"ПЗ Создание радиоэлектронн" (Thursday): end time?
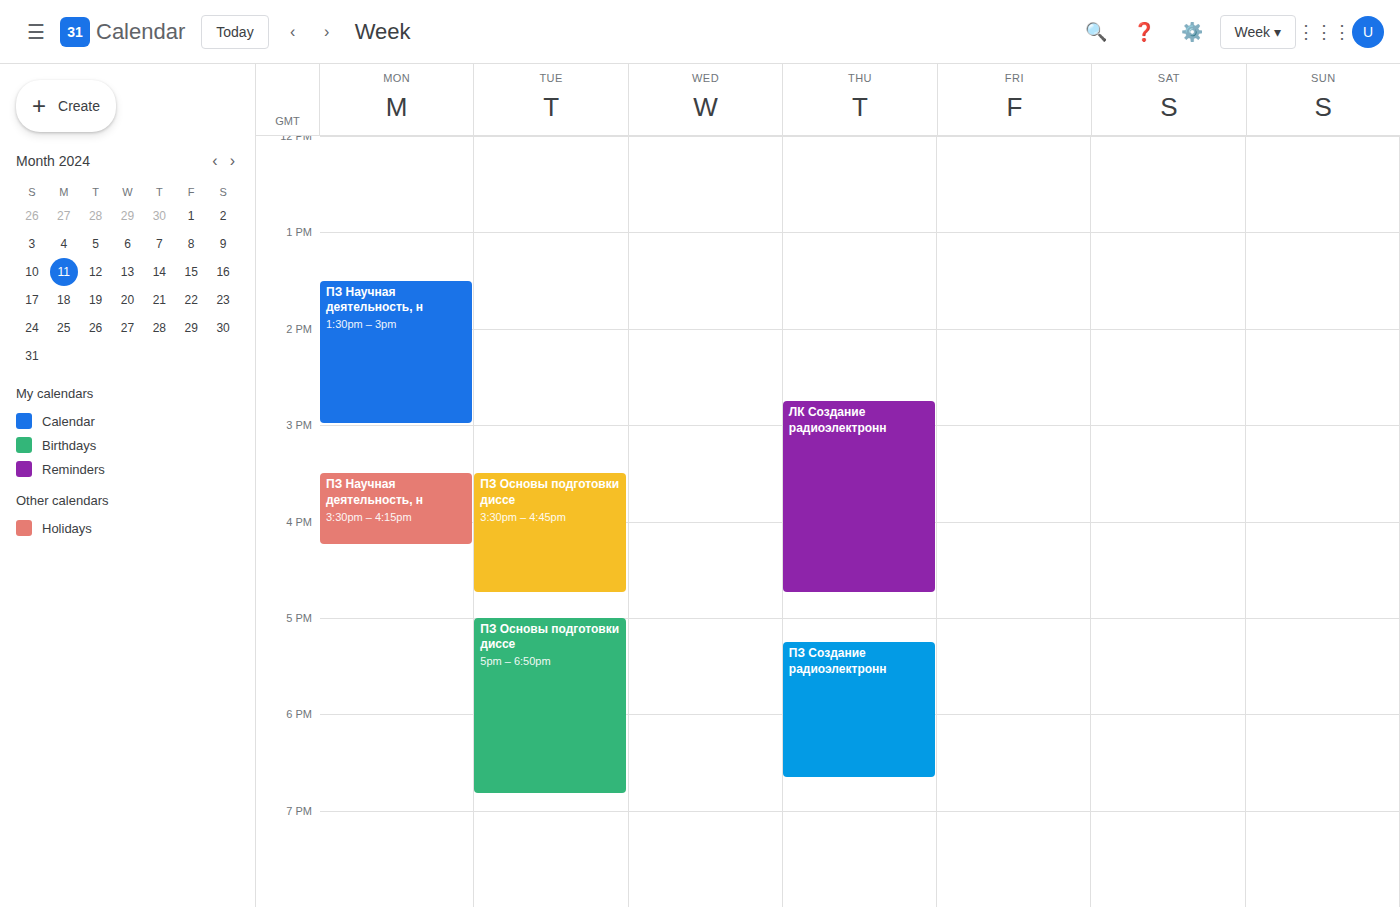
6:40 PM